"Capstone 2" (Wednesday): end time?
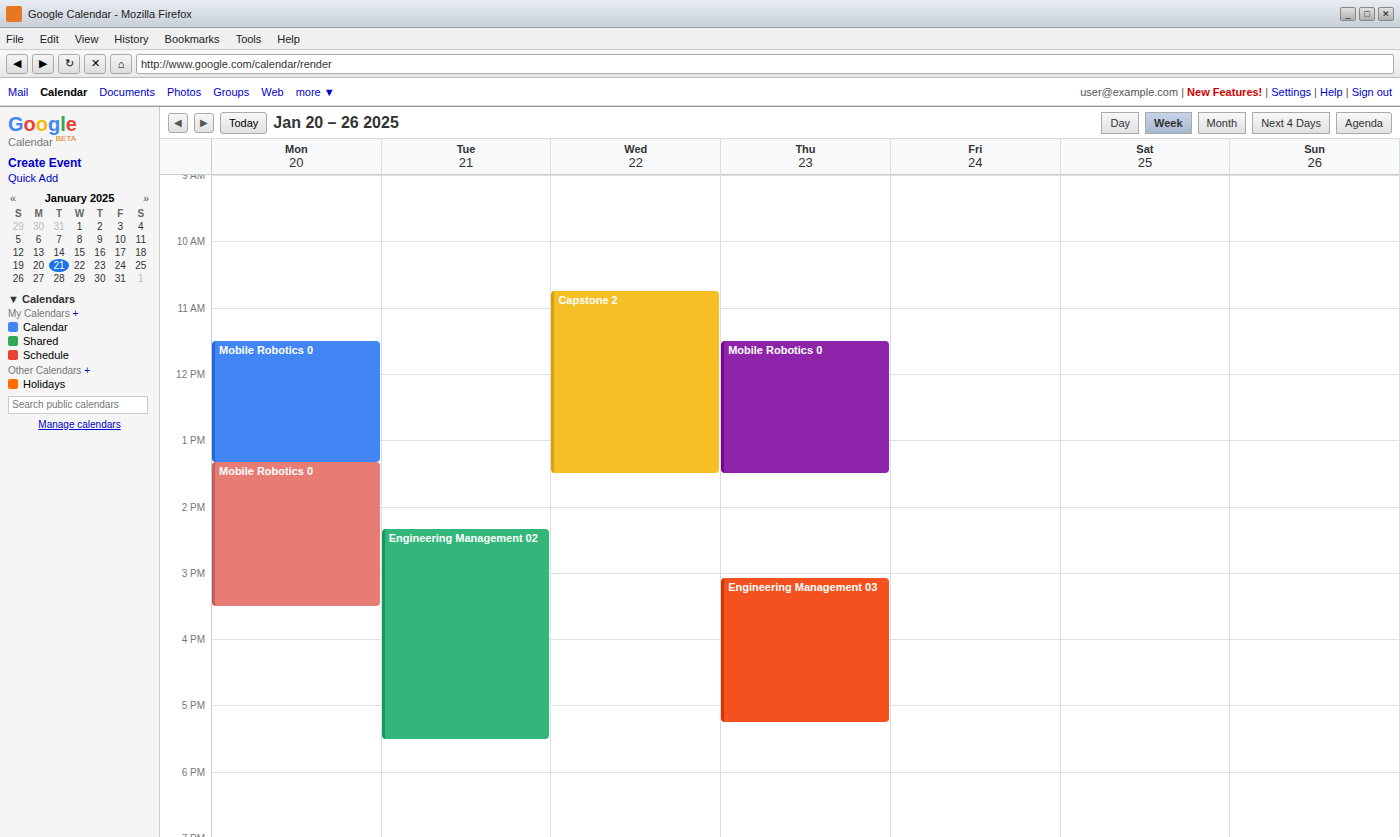
1:30 PM